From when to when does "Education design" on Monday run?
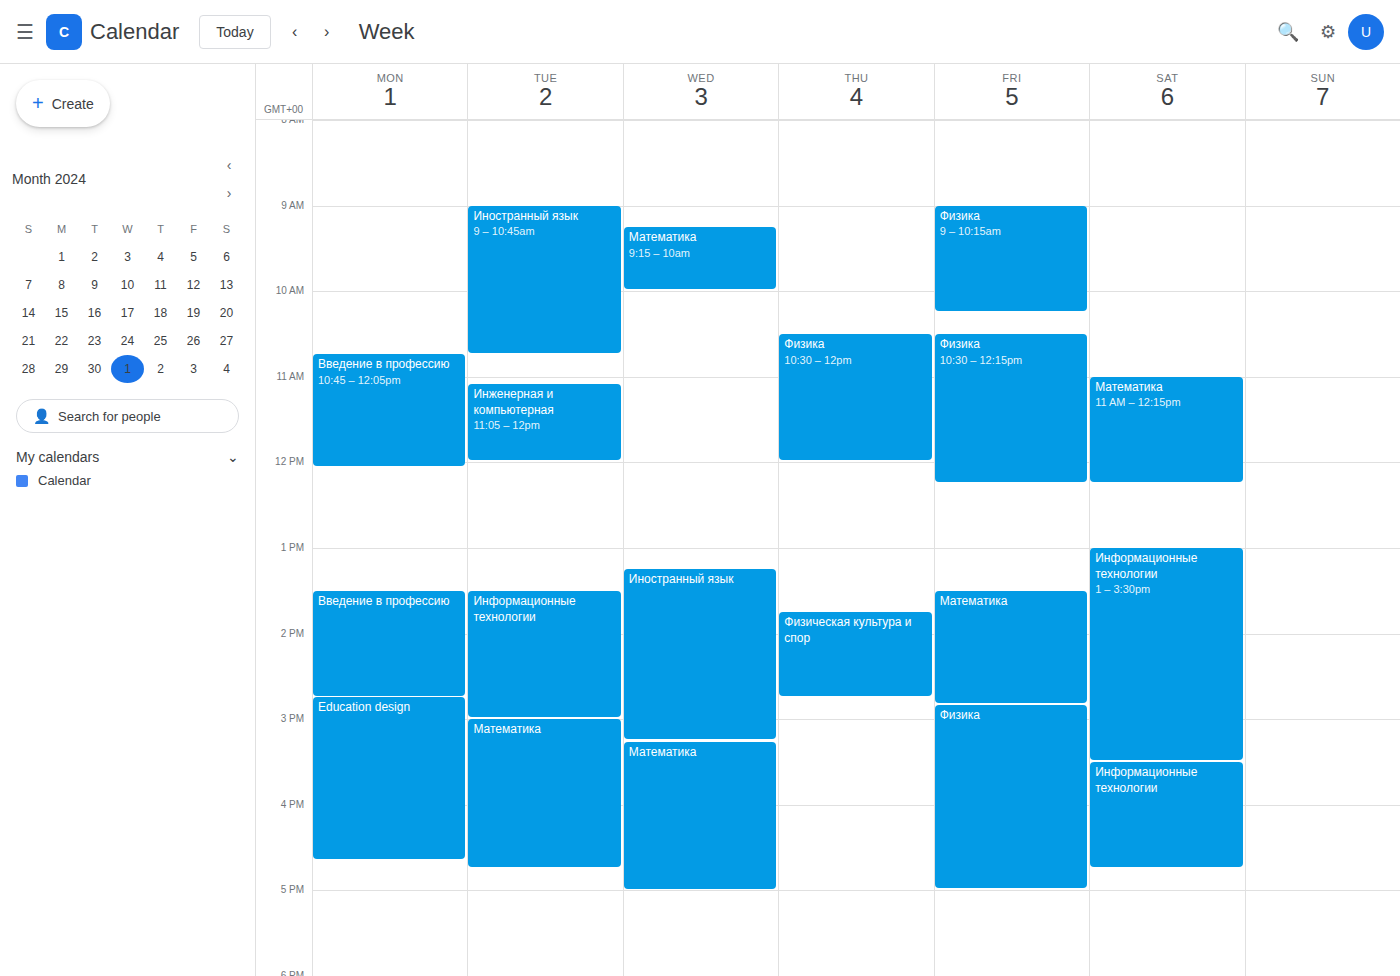
2:45 PM to 4:40 PM